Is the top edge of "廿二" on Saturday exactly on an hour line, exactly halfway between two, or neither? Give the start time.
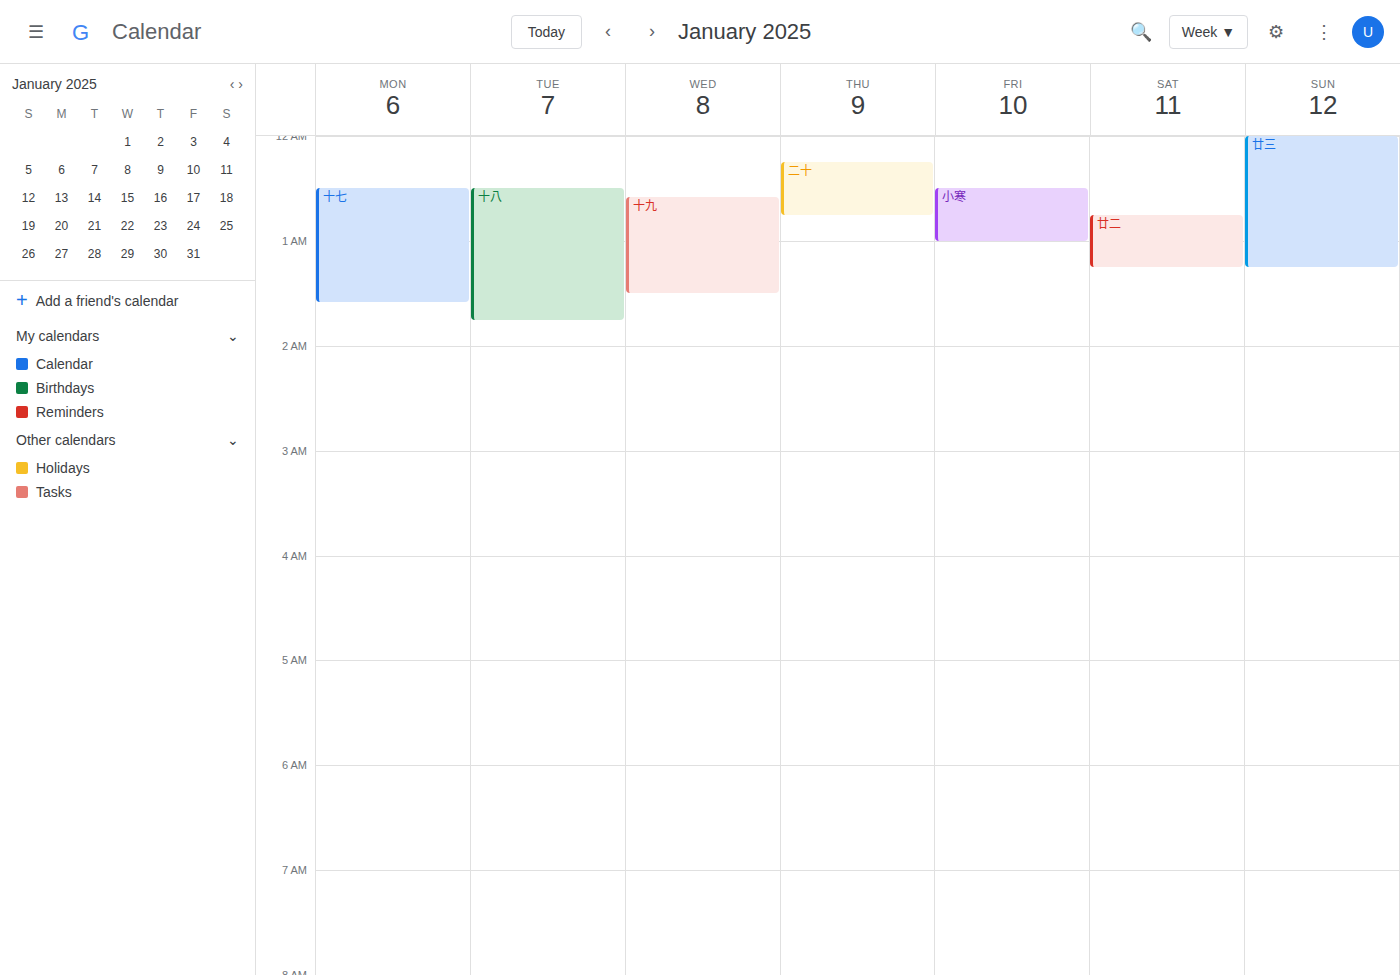
00:45 -- neither: three quarters of the way from the 00:00 line to the 01:00 line.